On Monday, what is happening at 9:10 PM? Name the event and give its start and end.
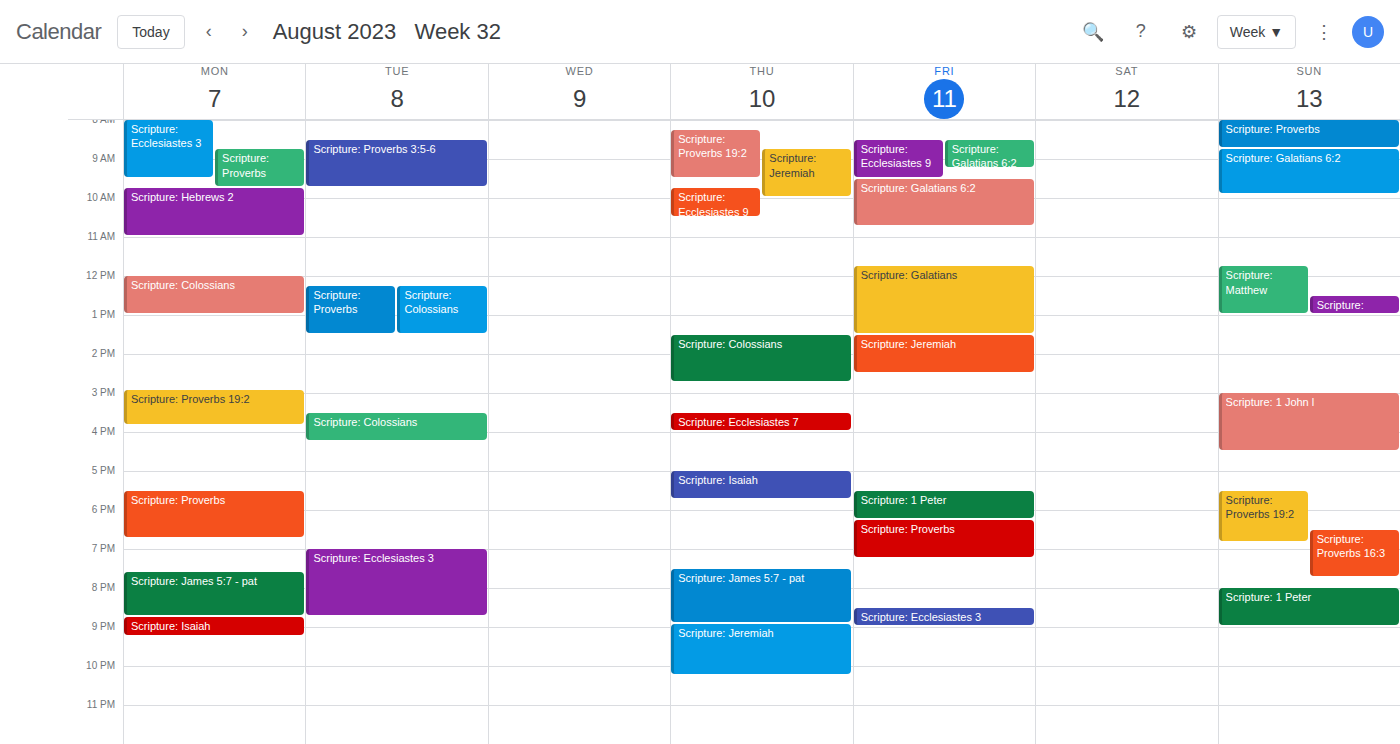
"Scripture: Isaiah", 8:45 PM to 9:15 PM